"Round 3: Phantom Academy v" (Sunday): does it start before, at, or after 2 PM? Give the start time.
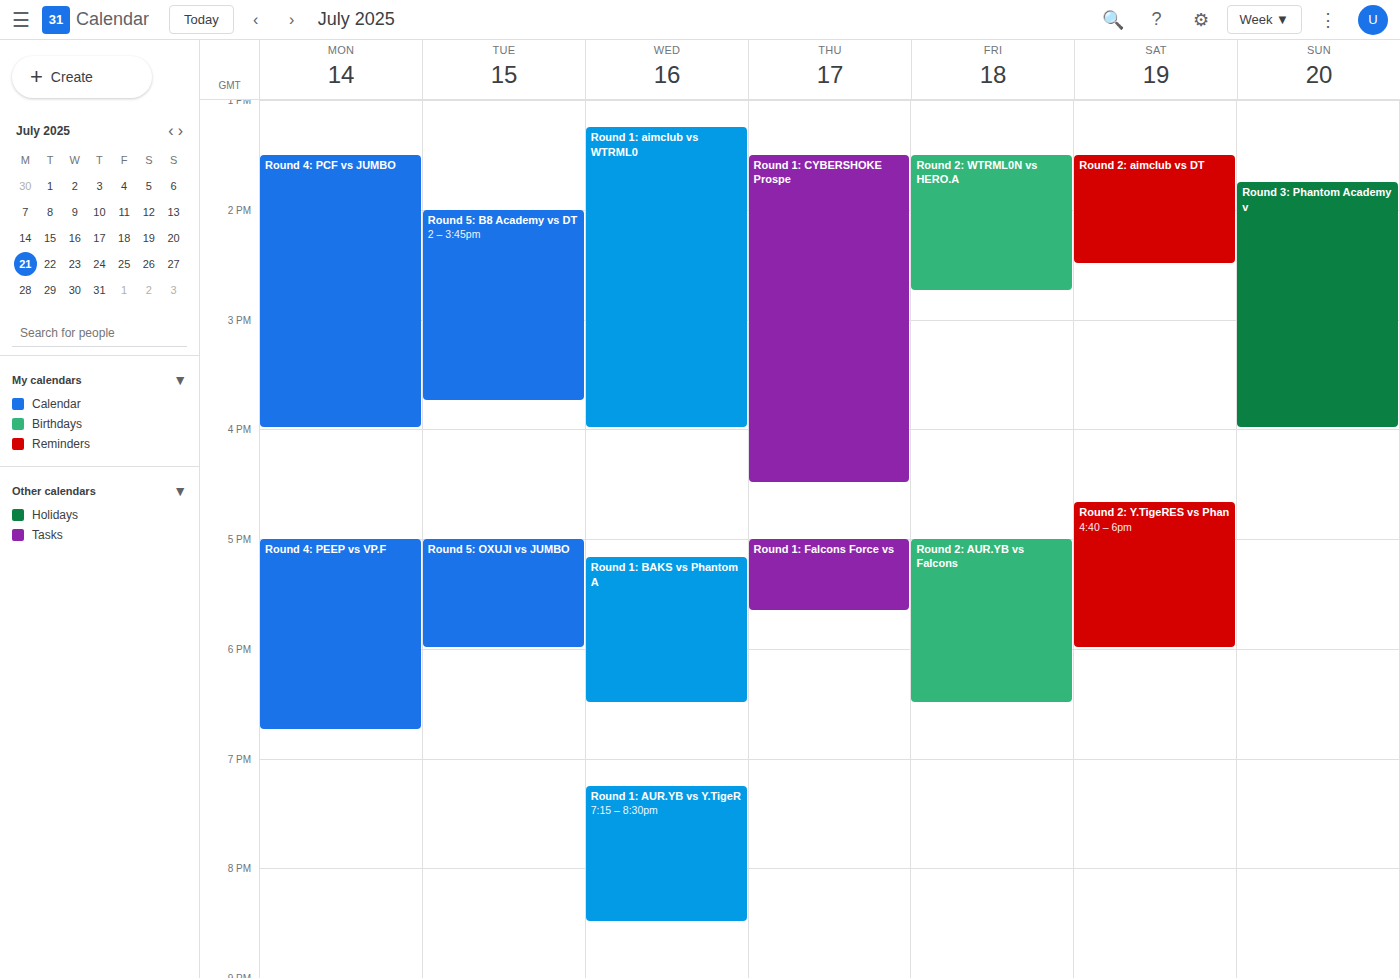
1:45 PM -- before 2 PM, 15 minutes above the 2 PM line.